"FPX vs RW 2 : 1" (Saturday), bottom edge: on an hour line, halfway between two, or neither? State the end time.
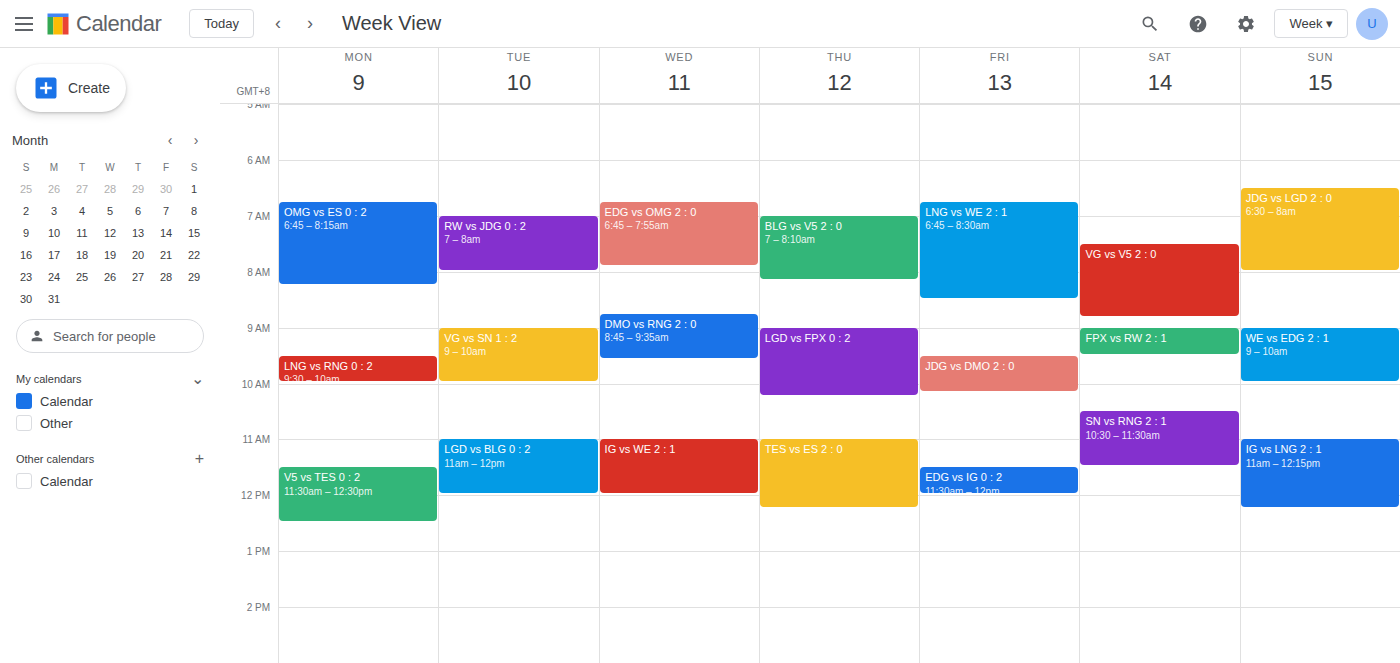
9:30 AM -- halfway between the 9 AM and 10 AM lines.